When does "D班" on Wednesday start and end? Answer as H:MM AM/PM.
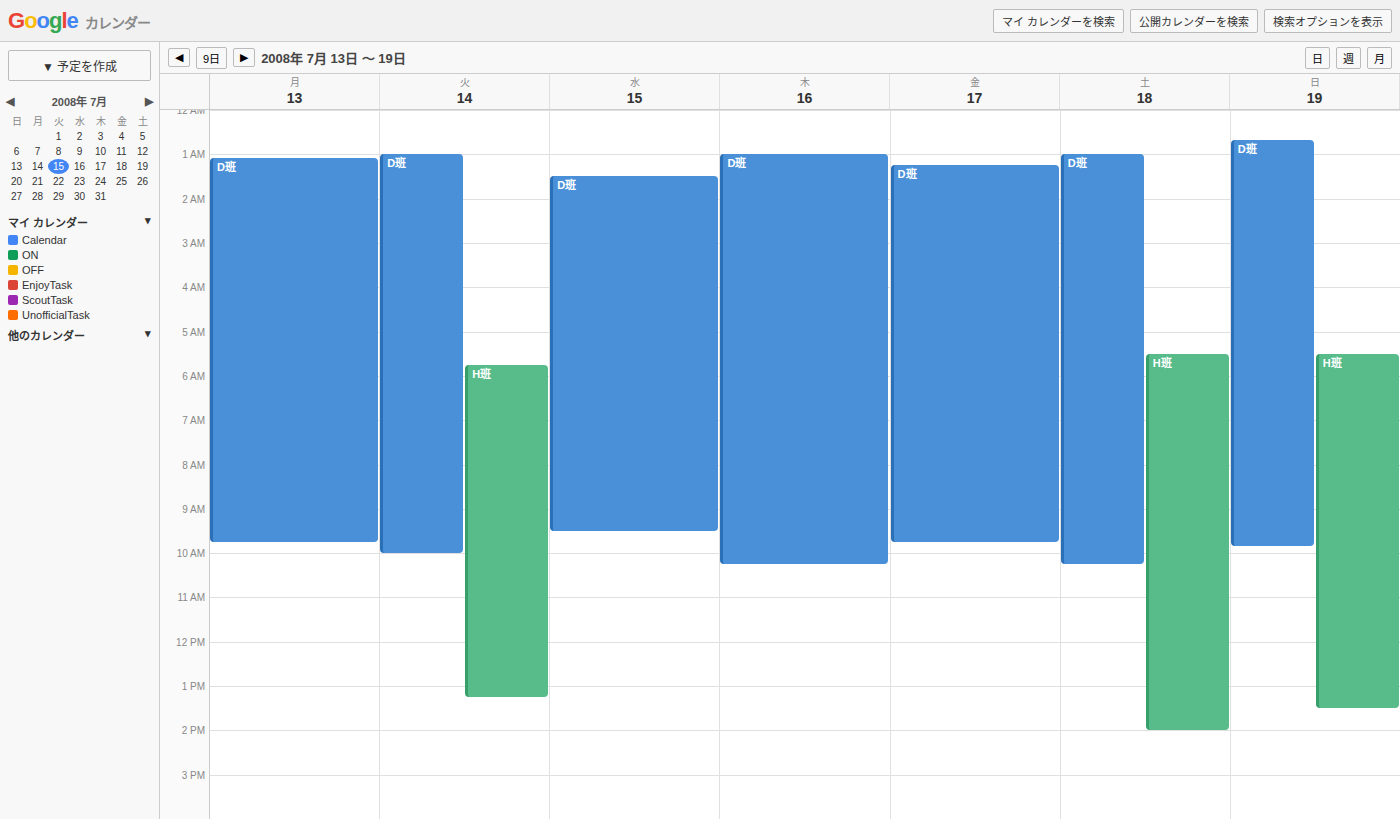
1:30 AM to 9:30 AM